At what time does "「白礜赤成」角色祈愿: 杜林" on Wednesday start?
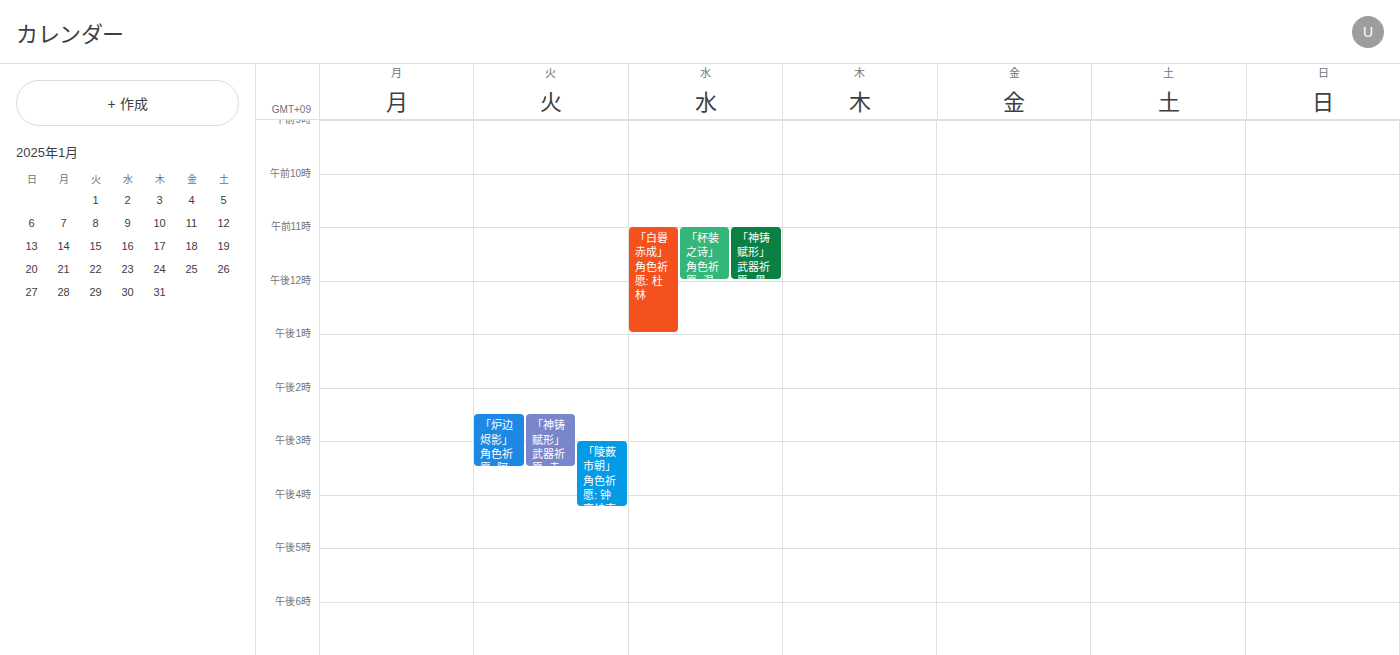
11:00 AM